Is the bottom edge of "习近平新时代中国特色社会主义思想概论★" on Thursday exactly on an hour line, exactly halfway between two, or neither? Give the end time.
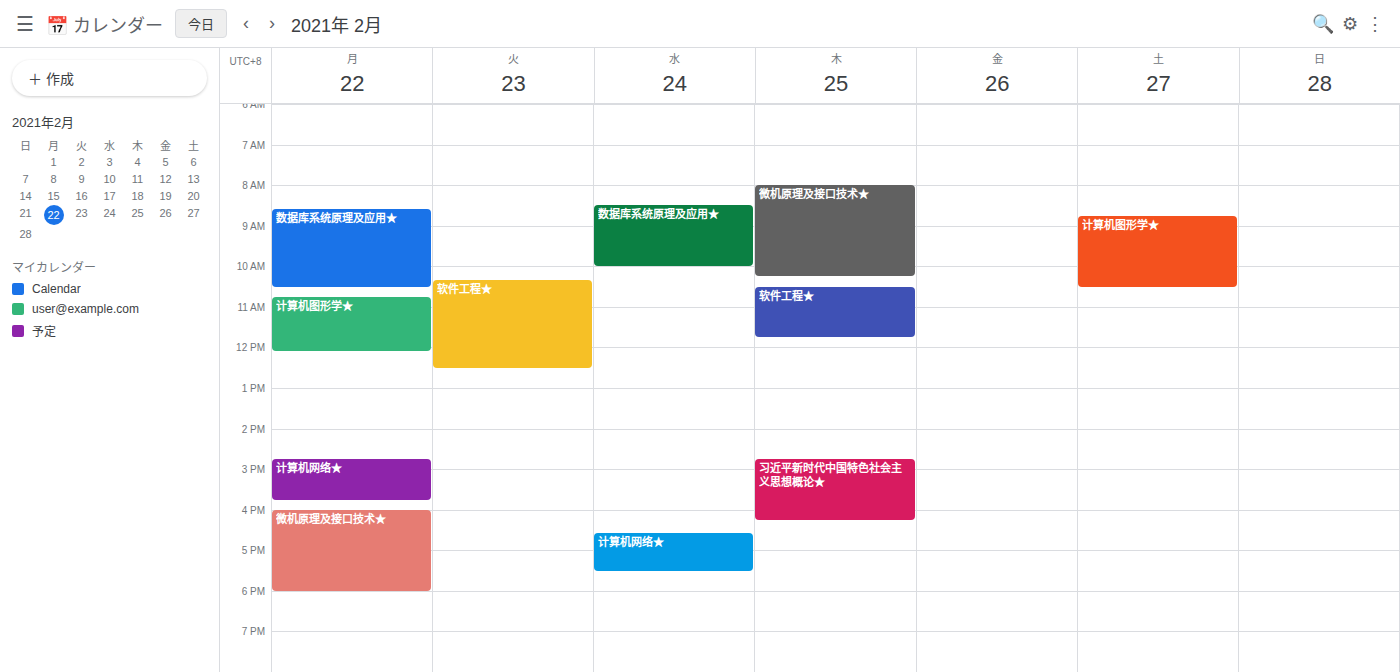
4:15 PM -- neither: a quarter of the way from the 4 PM line to the 5 PM line.